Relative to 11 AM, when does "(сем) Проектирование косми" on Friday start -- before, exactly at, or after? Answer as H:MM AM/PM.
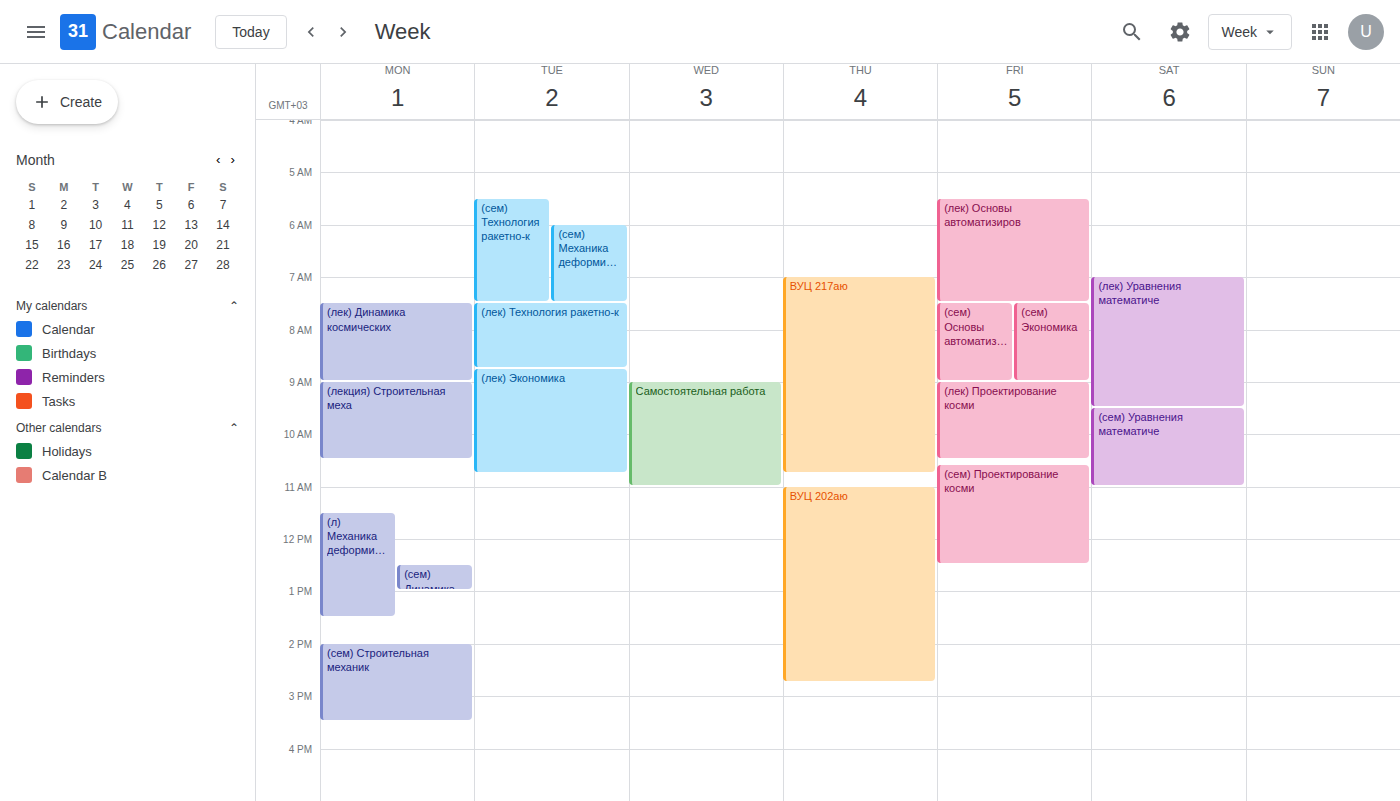
10:35 AM -- before 11 AM, 25 minutes above the 11 AM line.